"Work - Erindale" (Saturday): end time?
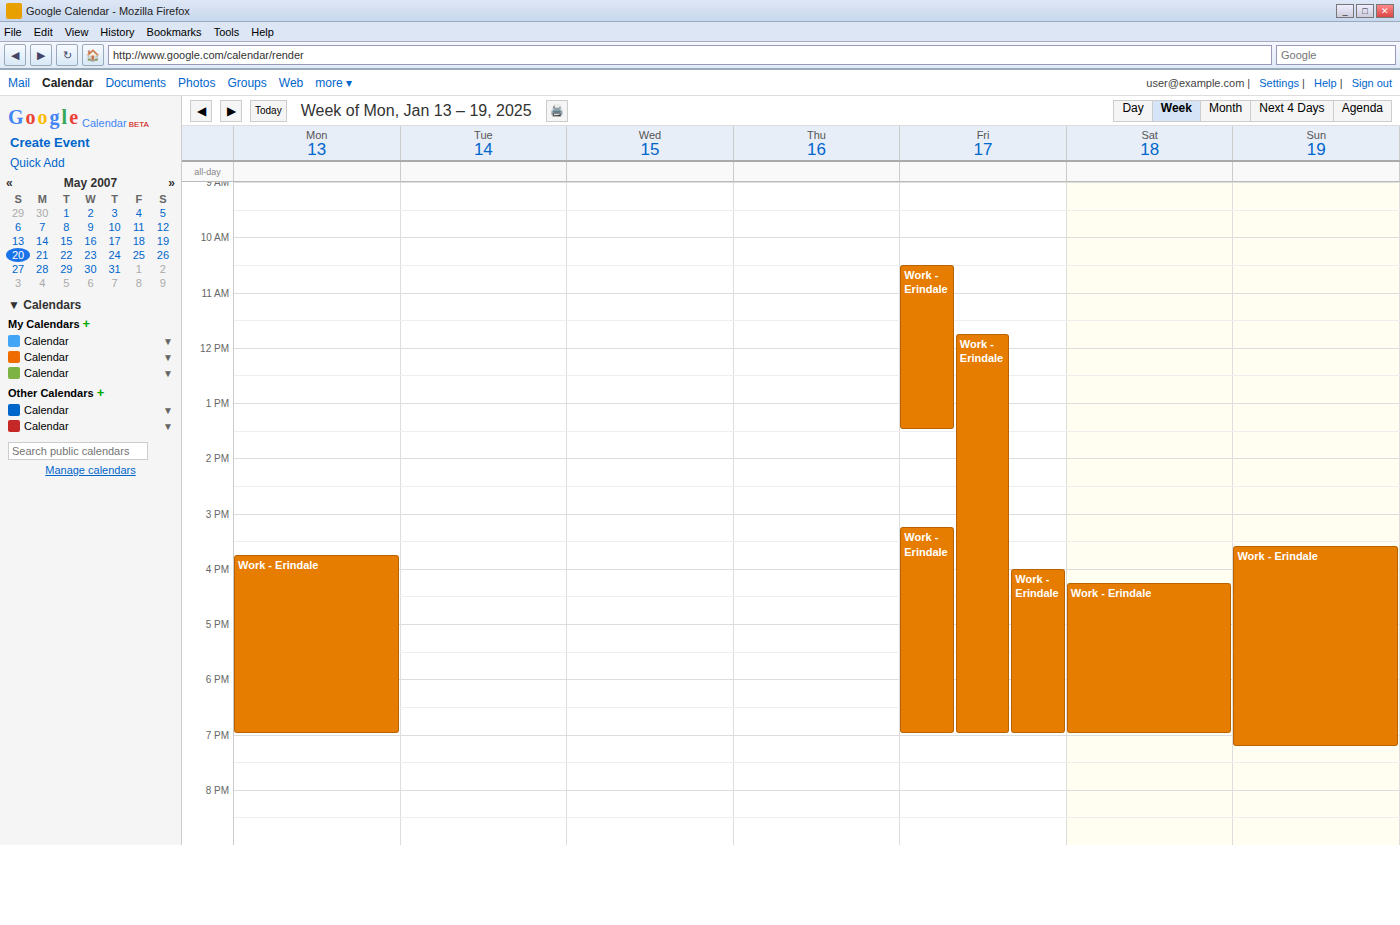
7:00 PM